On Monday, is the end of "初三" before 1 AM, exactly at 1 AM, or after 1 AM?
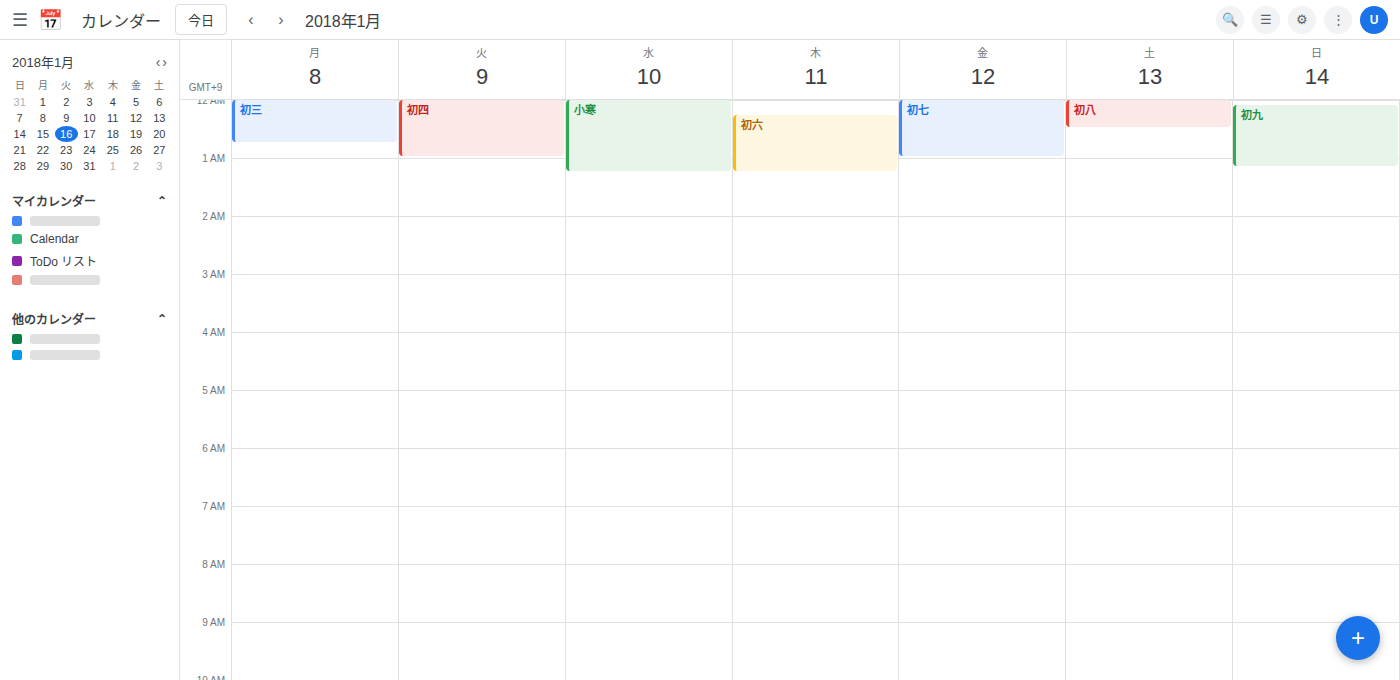
12:45 AM -- before 1 AM, 15 minutes above the 1 AM line.